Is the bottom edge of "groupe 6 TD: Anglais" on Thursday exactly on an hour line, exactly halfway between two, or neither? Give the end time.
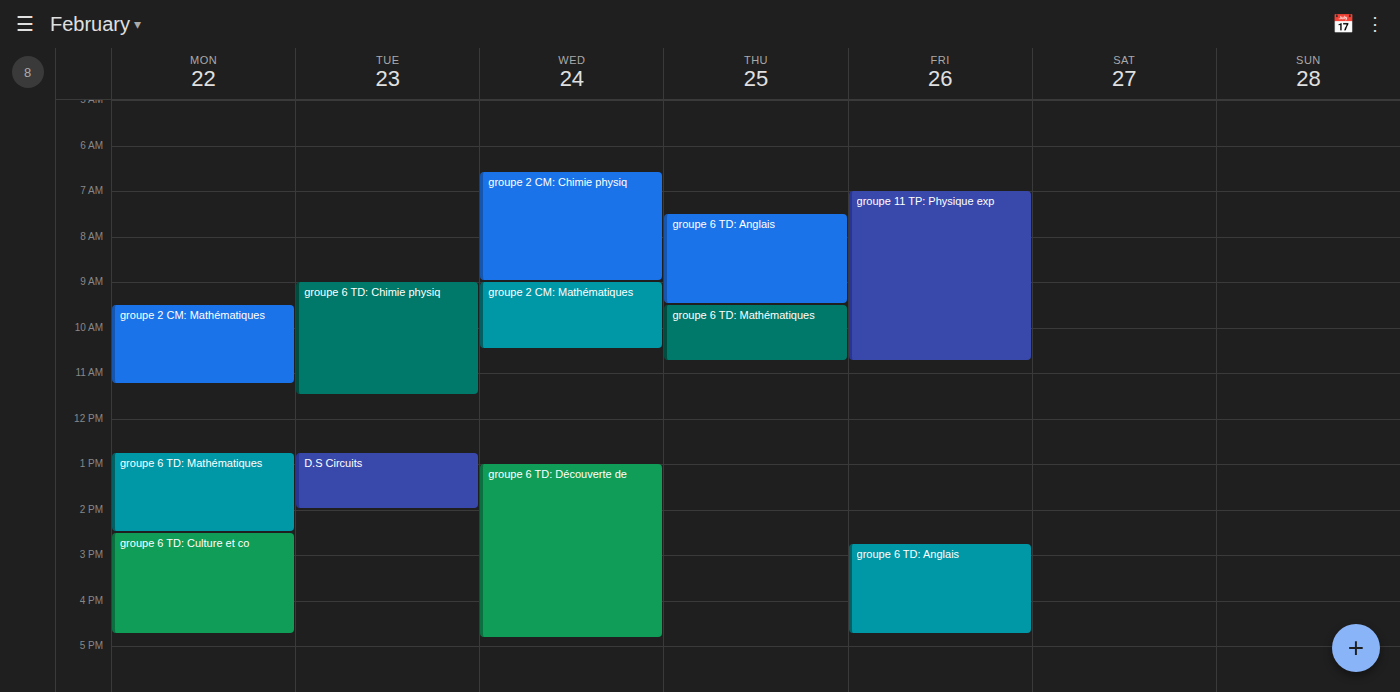
9:30 AM -- halfway between the 9 AM and 10 AM lines.